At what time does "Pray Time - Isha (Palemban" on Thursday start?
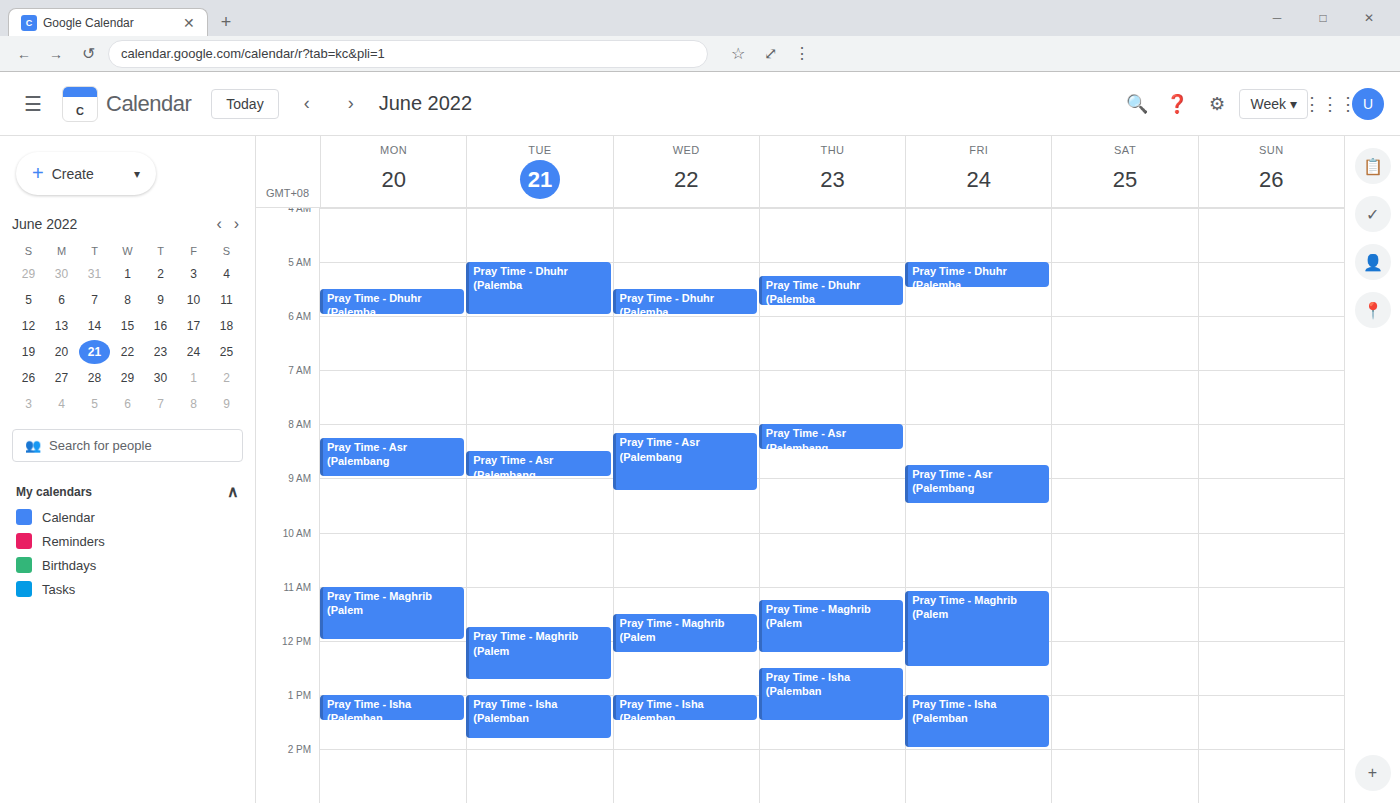
12:30 PM